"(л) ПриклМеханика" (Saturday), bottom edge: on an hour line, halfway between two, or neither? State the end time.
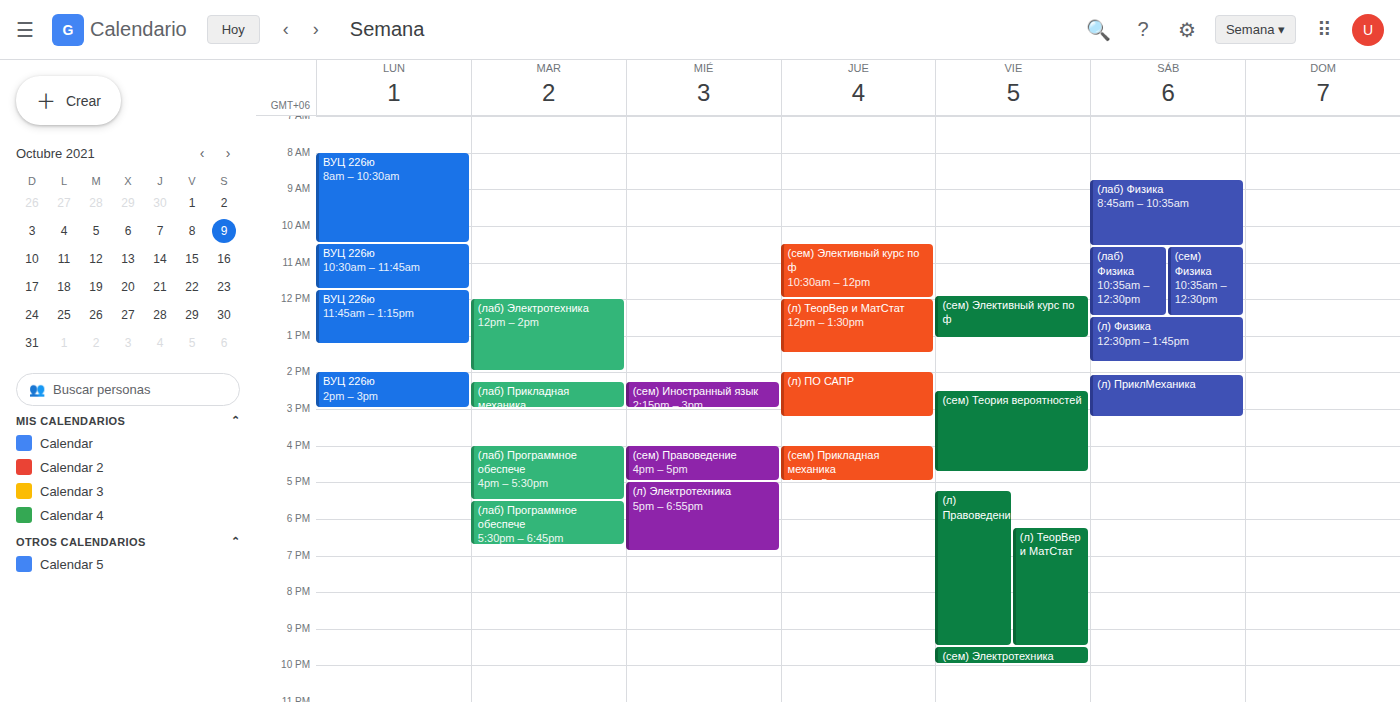
3:15 PM -- neither: a quarter of the way from the 3 PM line to the 4 PM line.